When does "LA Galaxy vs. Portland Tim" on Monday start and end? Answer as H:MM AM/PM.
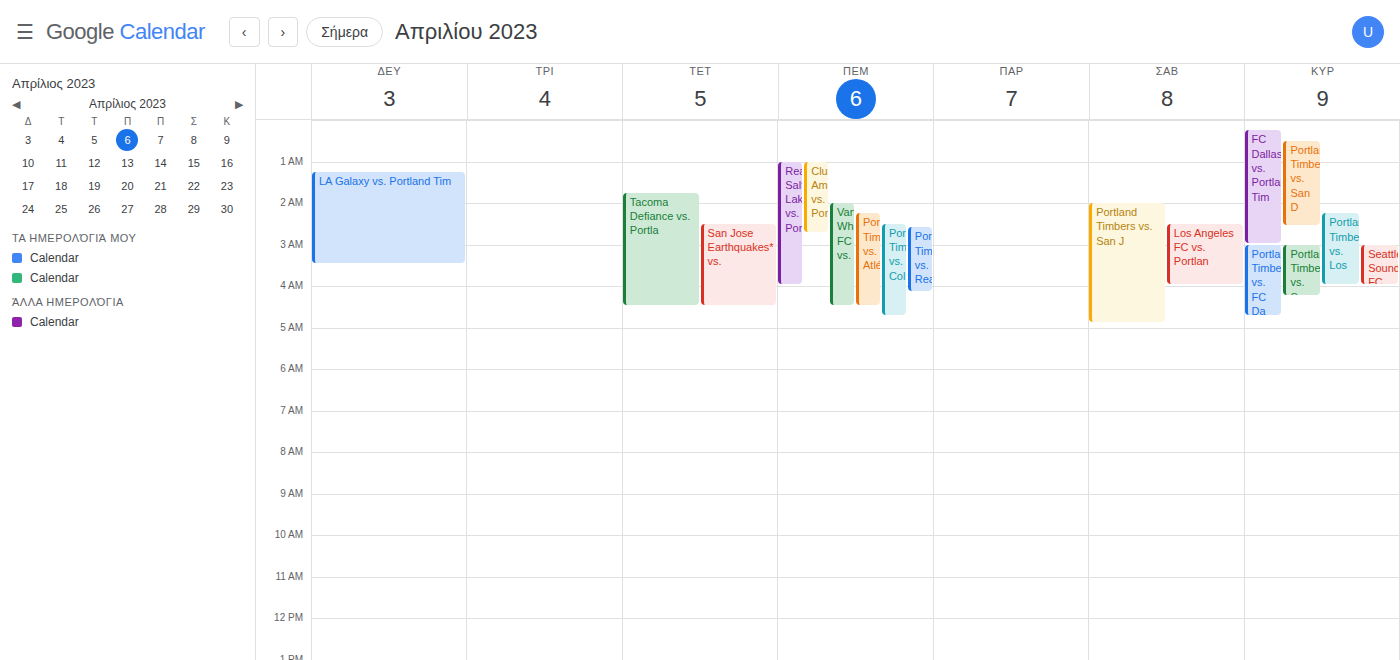
1:15 AM to 3:30 AM